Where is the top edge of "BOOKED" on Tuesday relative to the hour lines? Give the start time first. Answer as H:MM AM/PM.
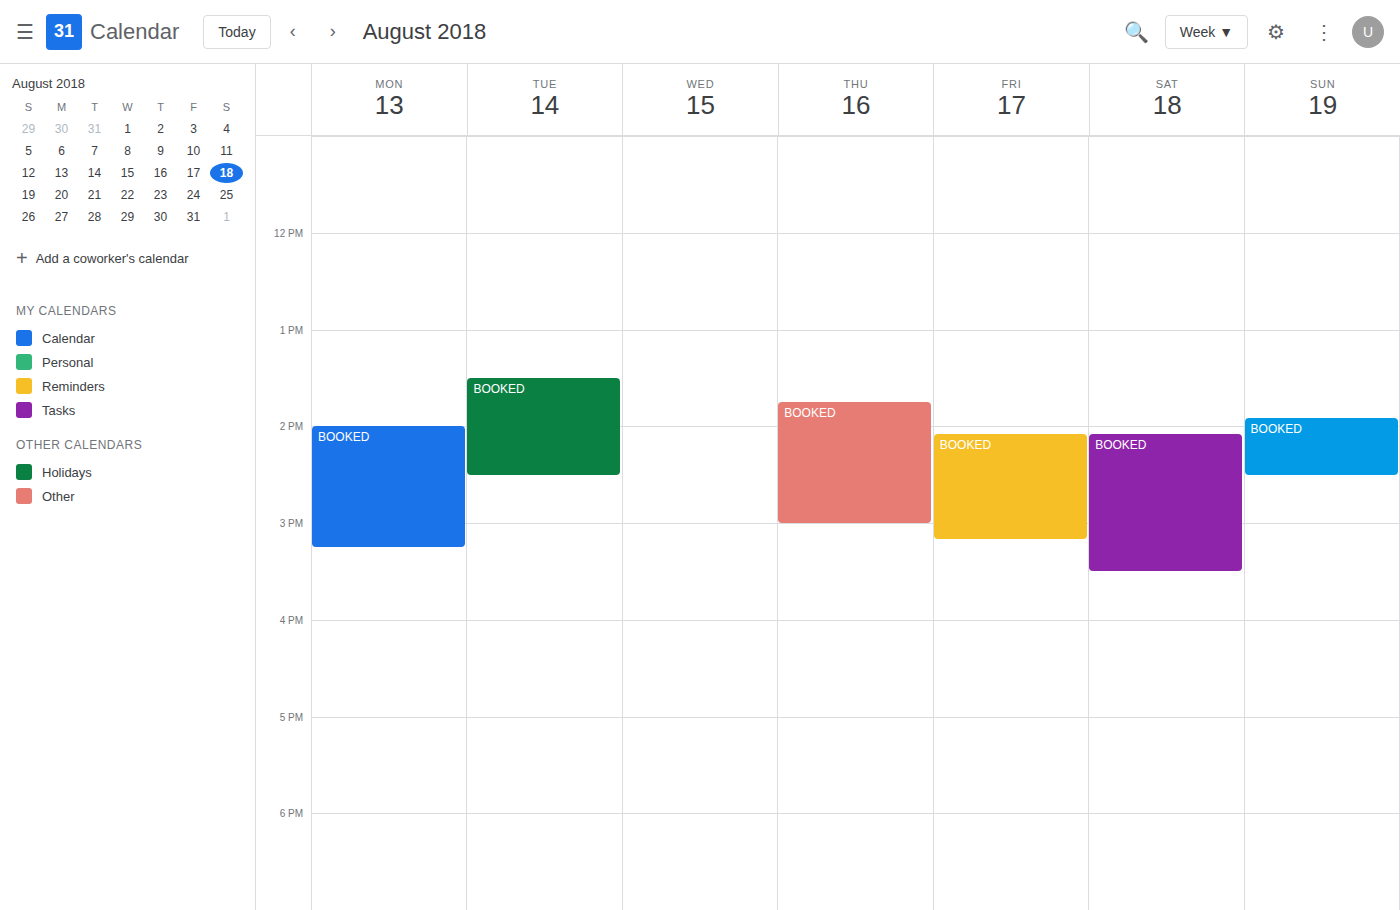
1:30 PM -- halfway between the 1 PM and 2 PM lines.